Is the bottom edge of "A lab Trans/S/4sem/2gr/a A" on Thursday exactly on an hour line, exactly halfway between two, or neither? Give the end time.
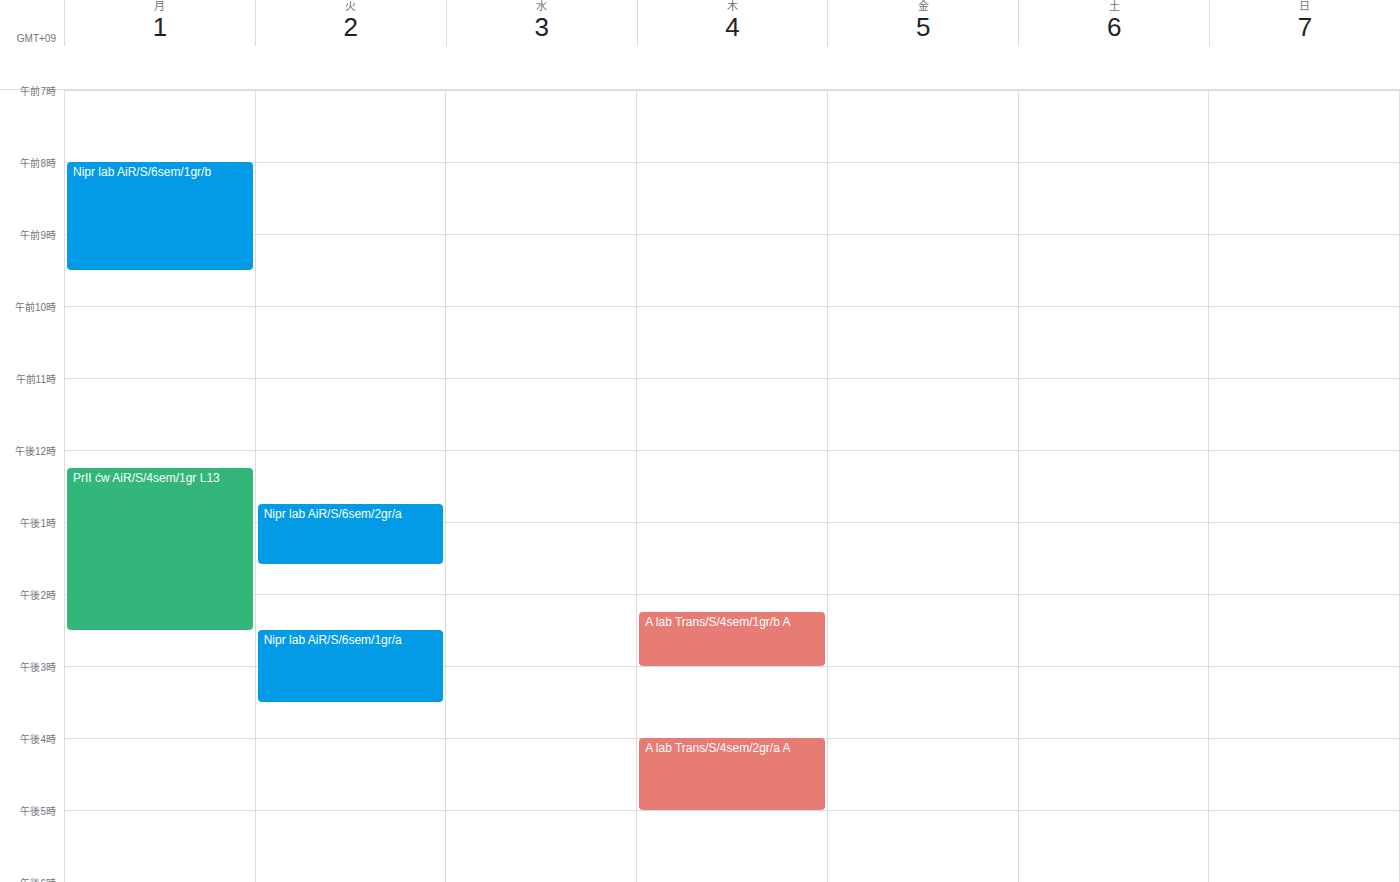
5:00 PM -- exactly on the 5 PM line.